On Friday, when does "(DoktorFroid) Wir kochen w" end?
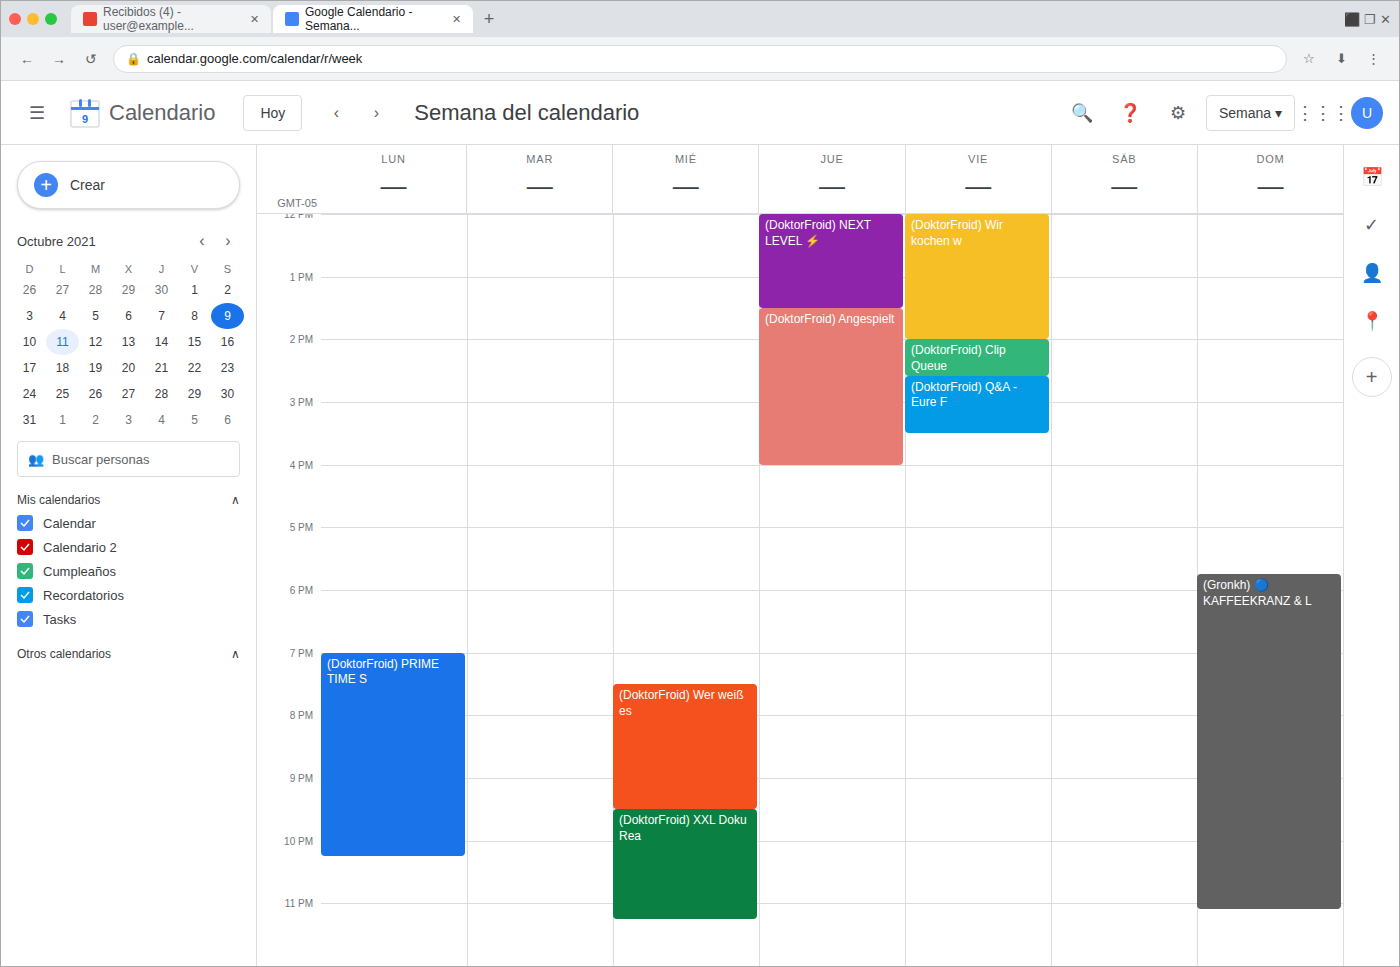
2:00 PM